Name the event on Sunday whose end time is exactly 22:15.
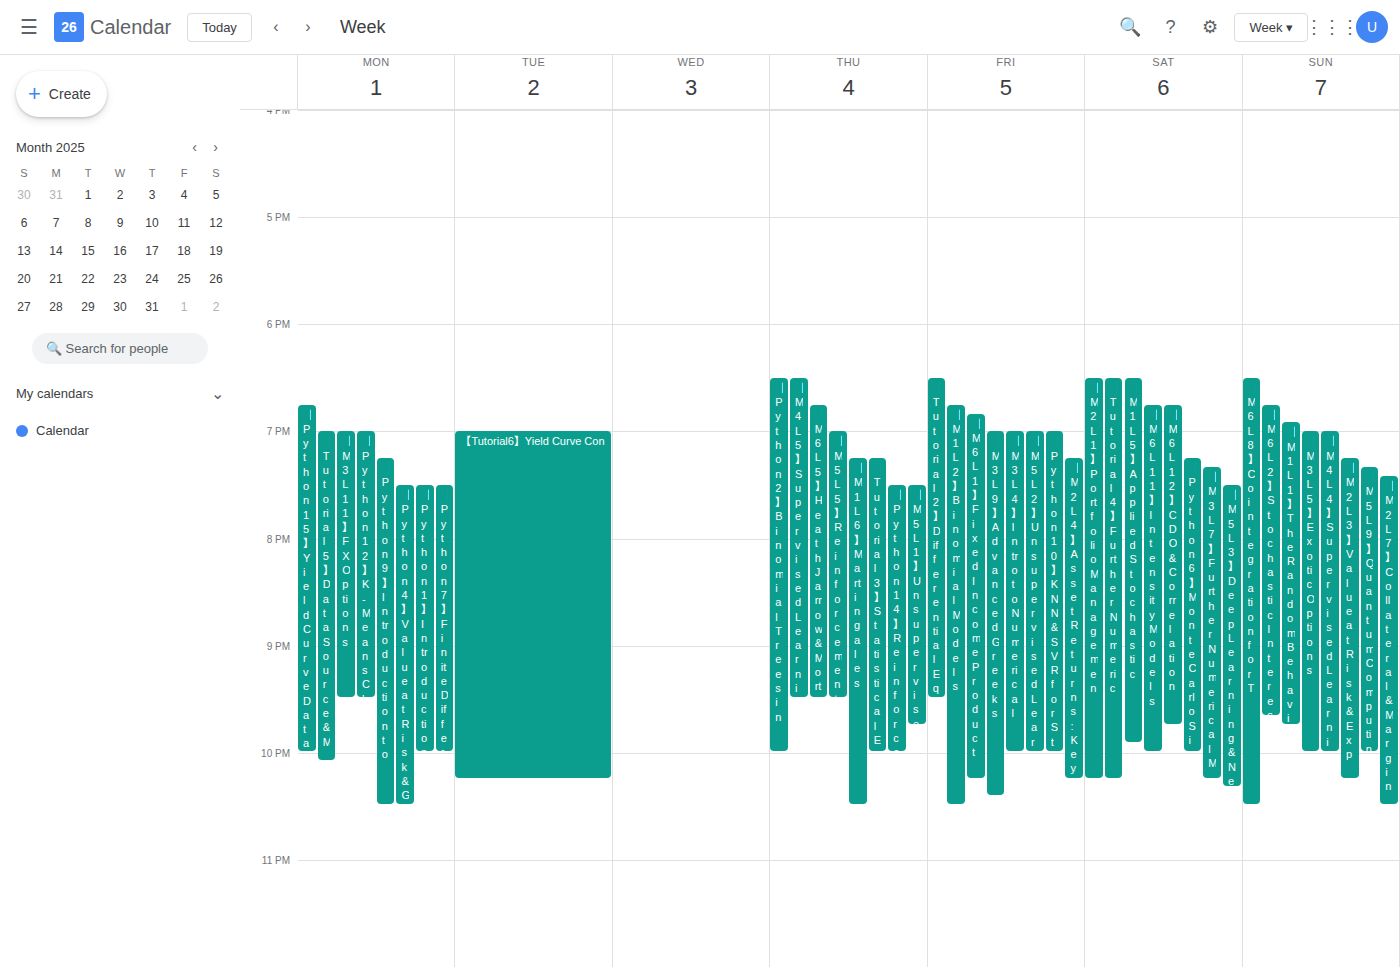
"【M2L3】 Value at Risk & Exp"